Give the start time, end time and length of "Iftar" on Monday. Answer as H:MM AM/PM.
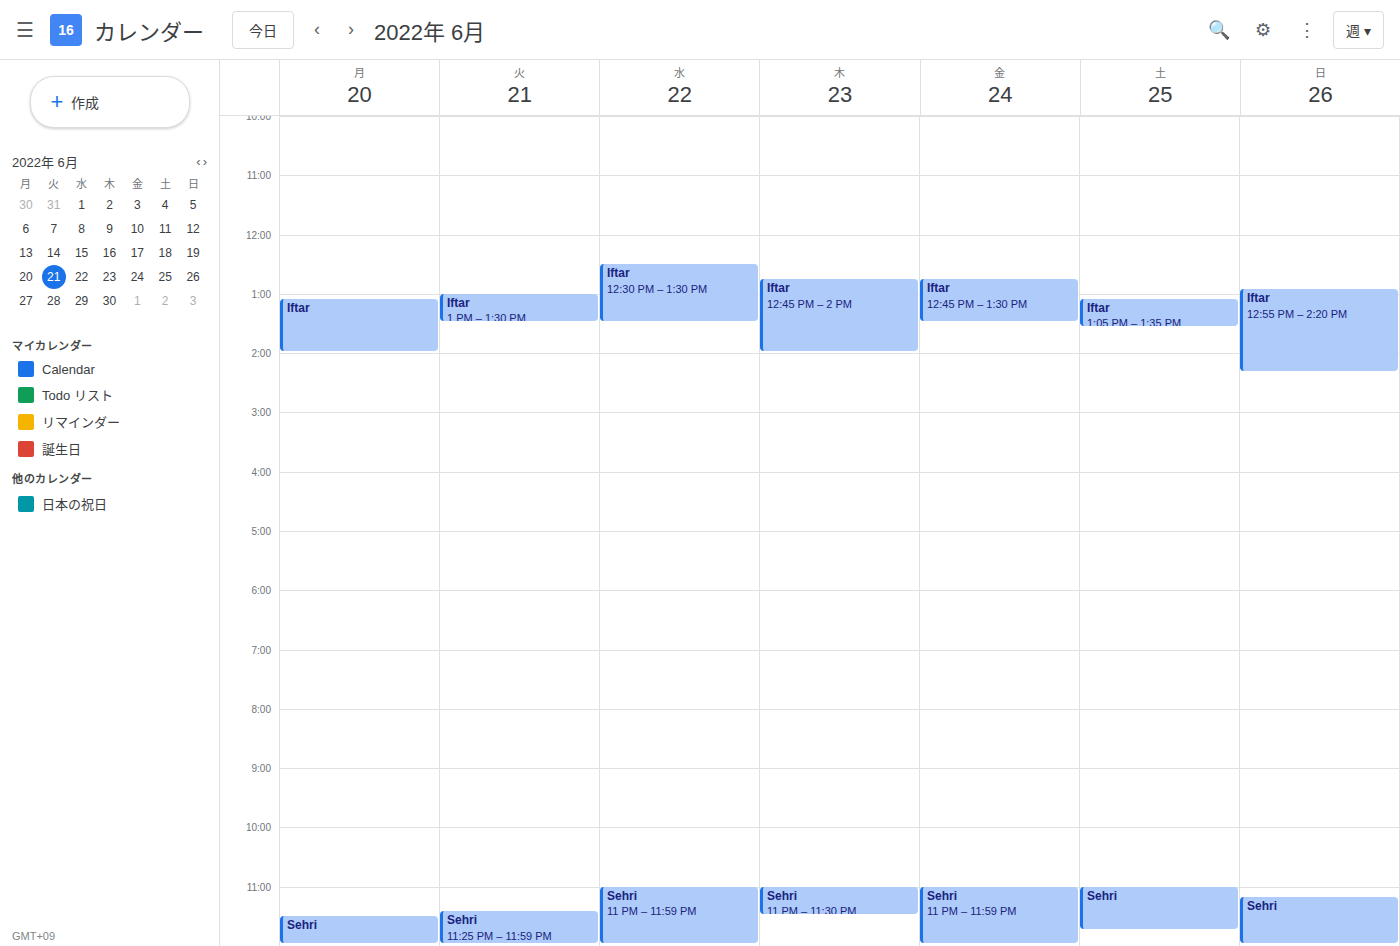
1:05 PM to 2:00 PM, 55 minutes